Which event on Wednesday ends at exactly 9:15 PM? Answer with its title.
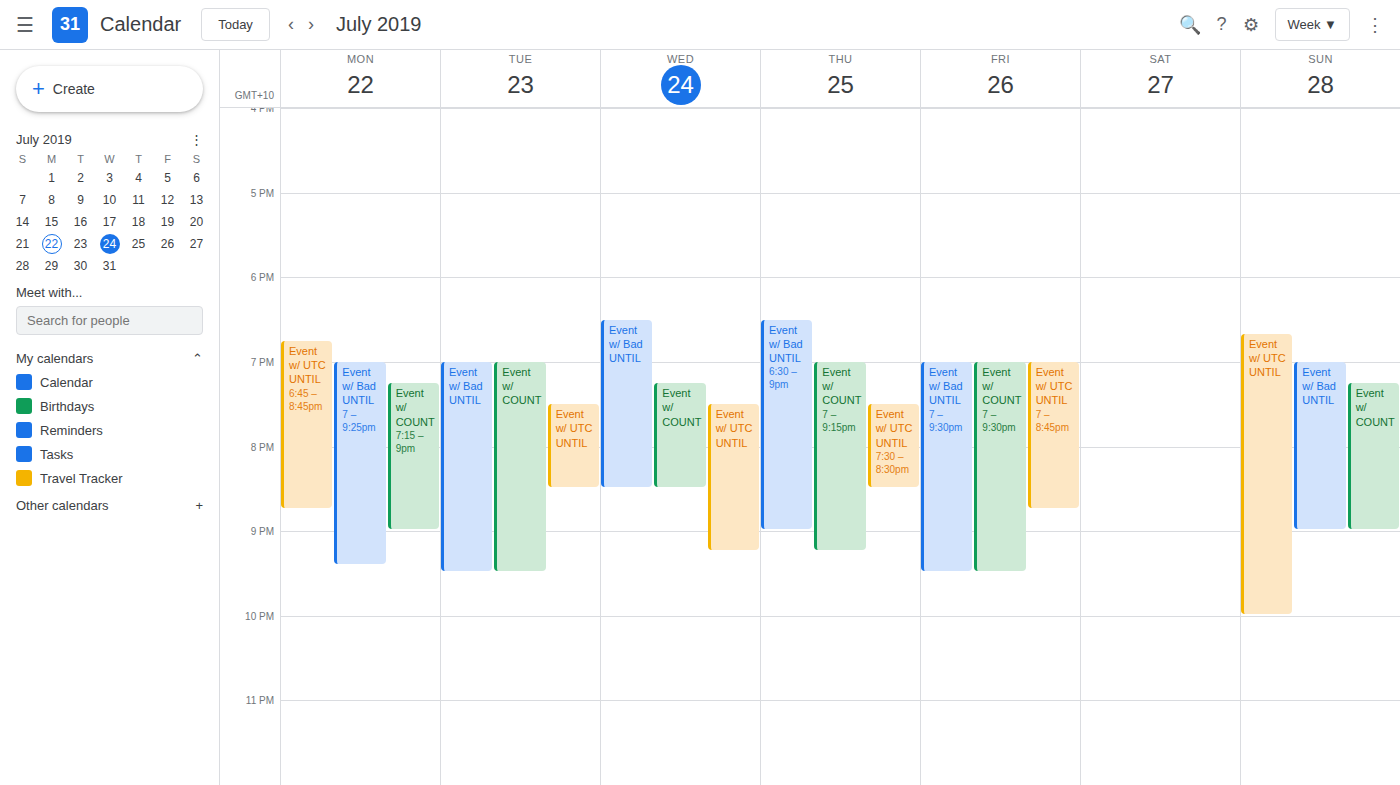
"Event w/ UTC UNTIL"